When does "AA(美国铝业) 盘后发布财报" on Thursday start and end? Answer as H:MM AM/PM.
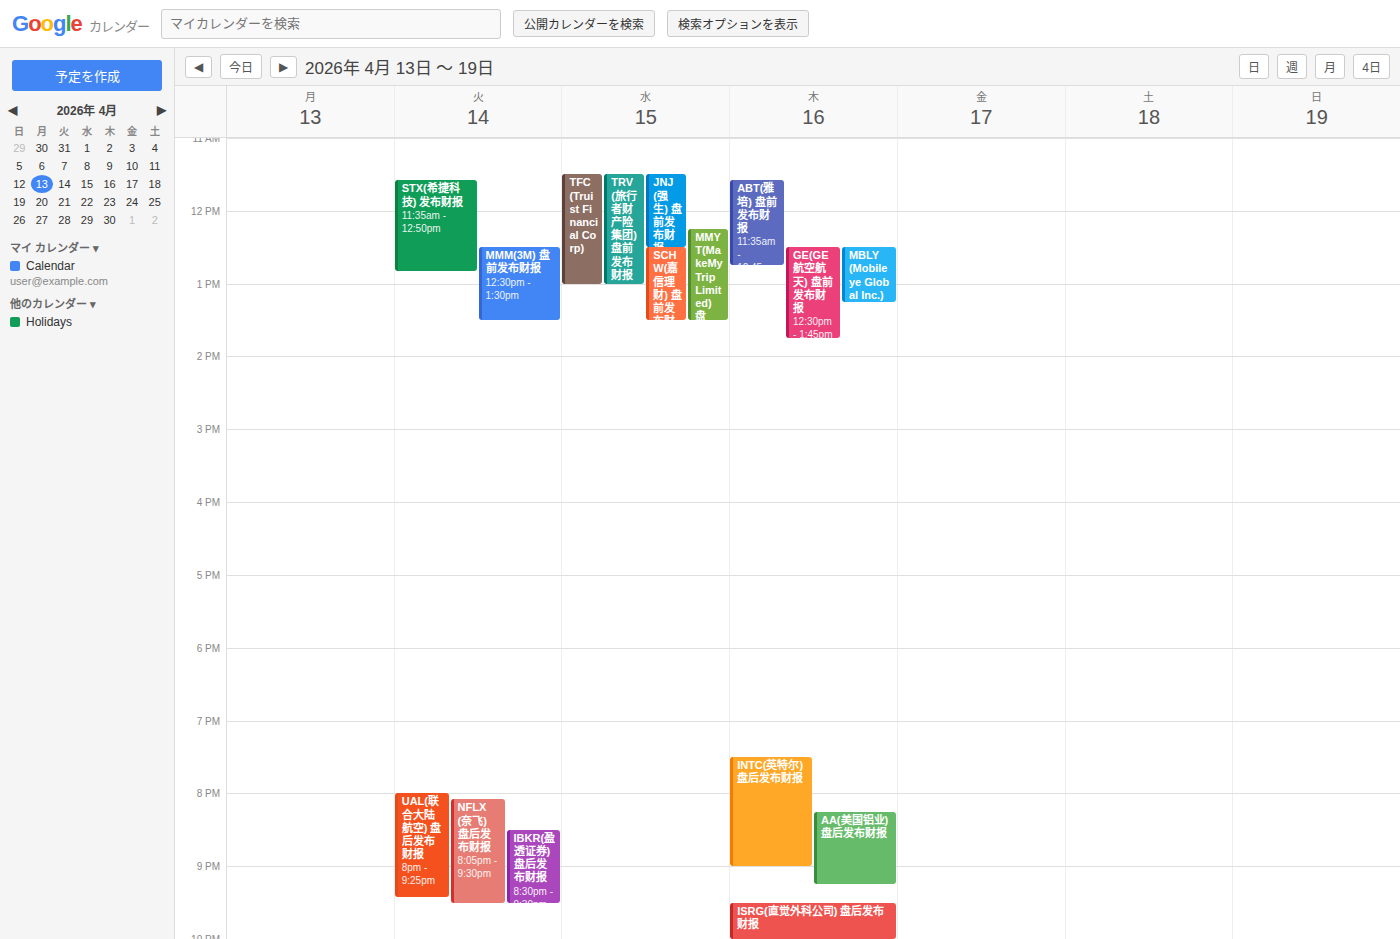
8:15 PM to 9:15 PM